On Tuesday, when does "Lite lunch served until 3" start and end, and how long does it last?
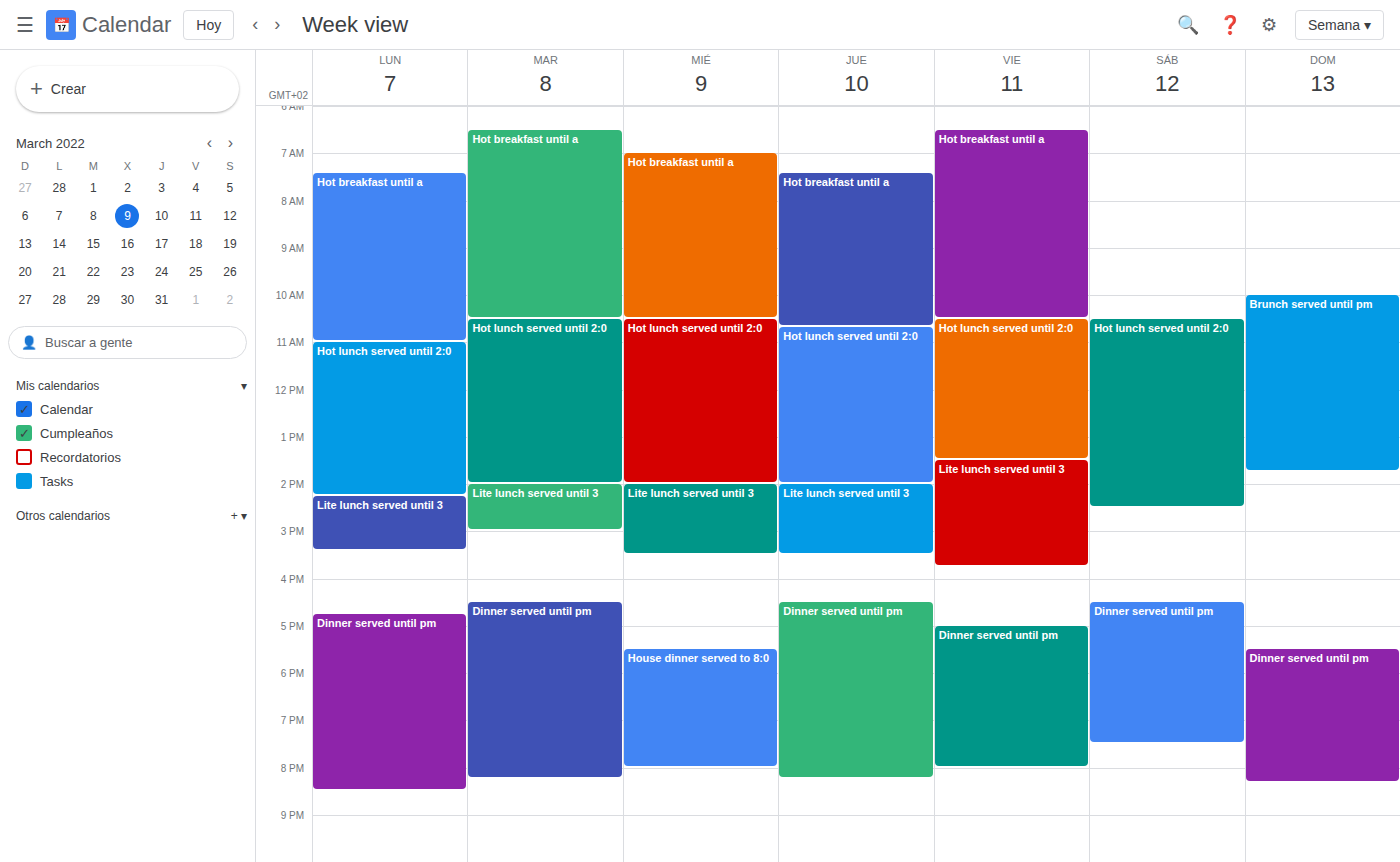
2:00 PM to 3:00 PM, 1 hour